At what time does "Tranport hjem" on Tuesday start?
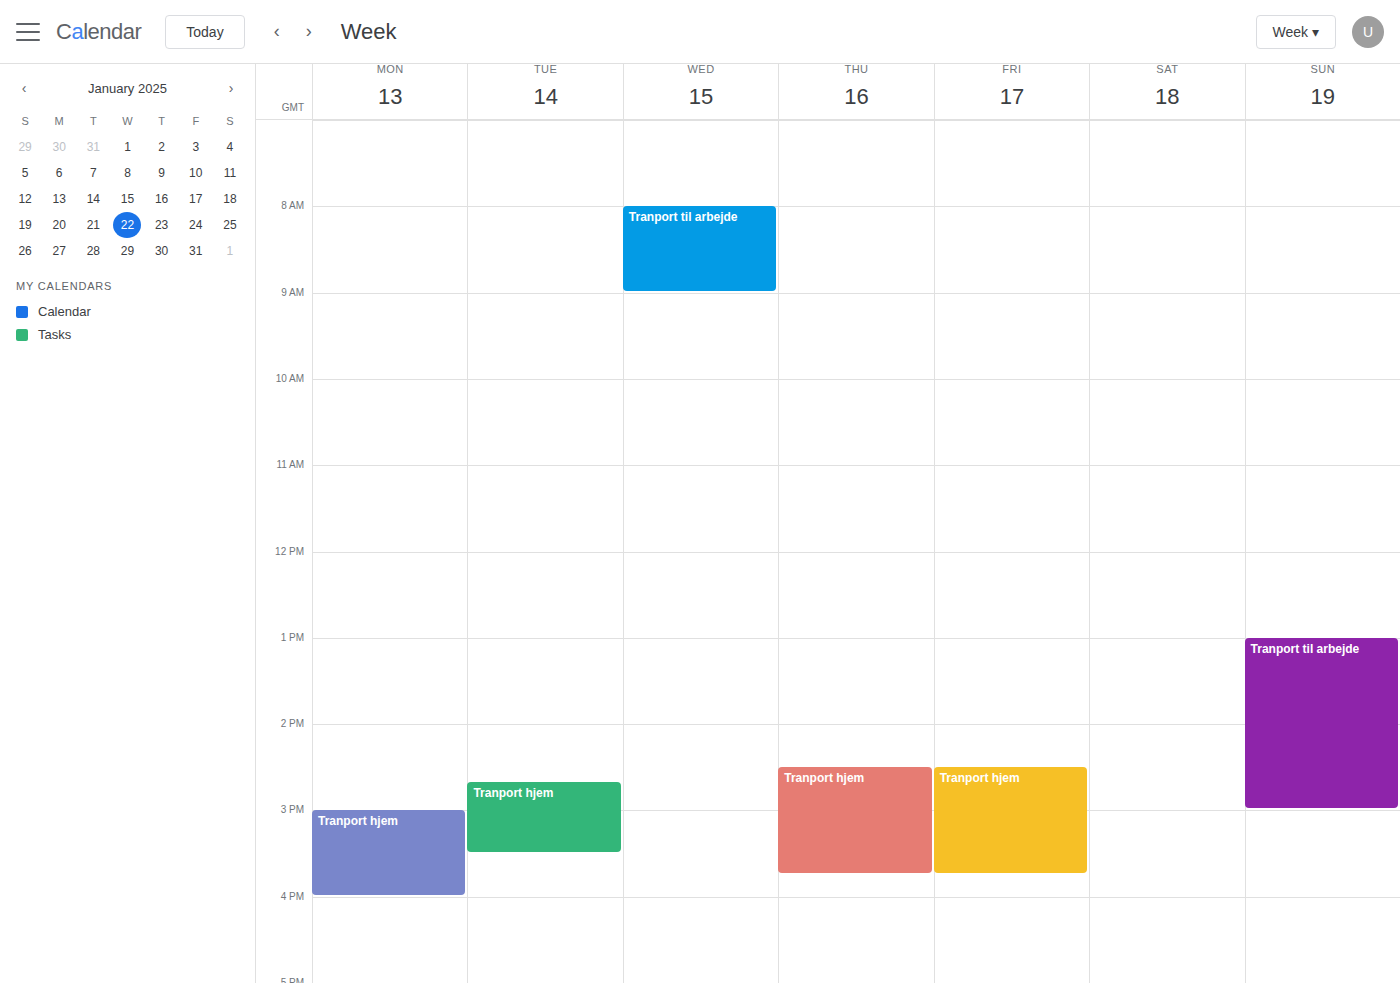
2:40 PM